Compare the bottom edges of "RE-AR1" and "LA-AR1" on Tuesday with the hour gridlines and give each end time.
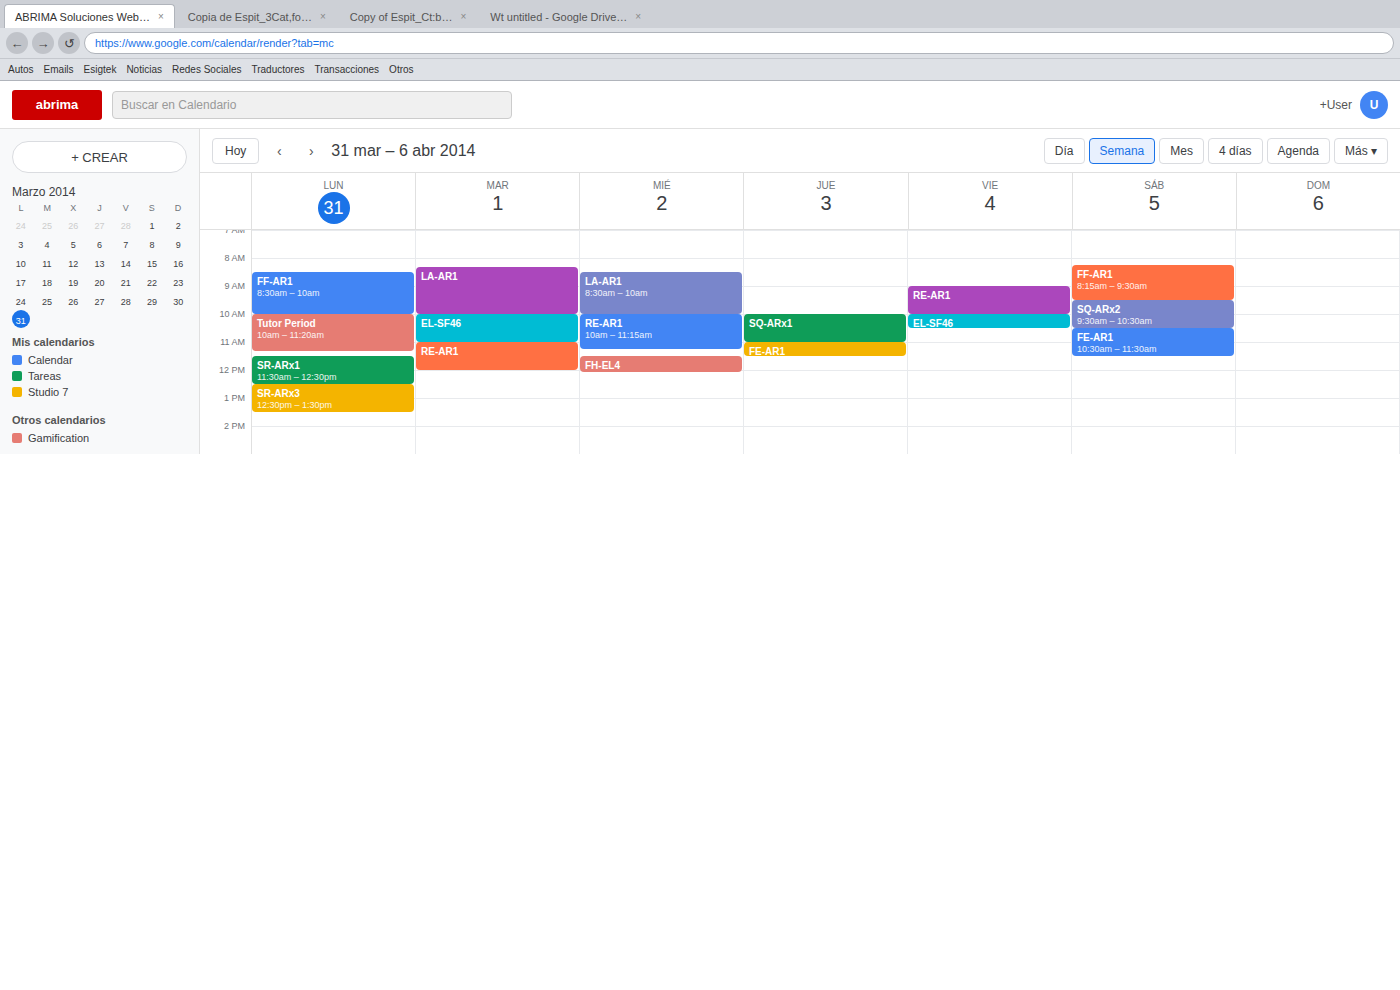
"RE-AR1": 12:00 PM, exactly on the 12 PM line. "LA-AR1": 10:00 AM, exactly on the 10 AM line.